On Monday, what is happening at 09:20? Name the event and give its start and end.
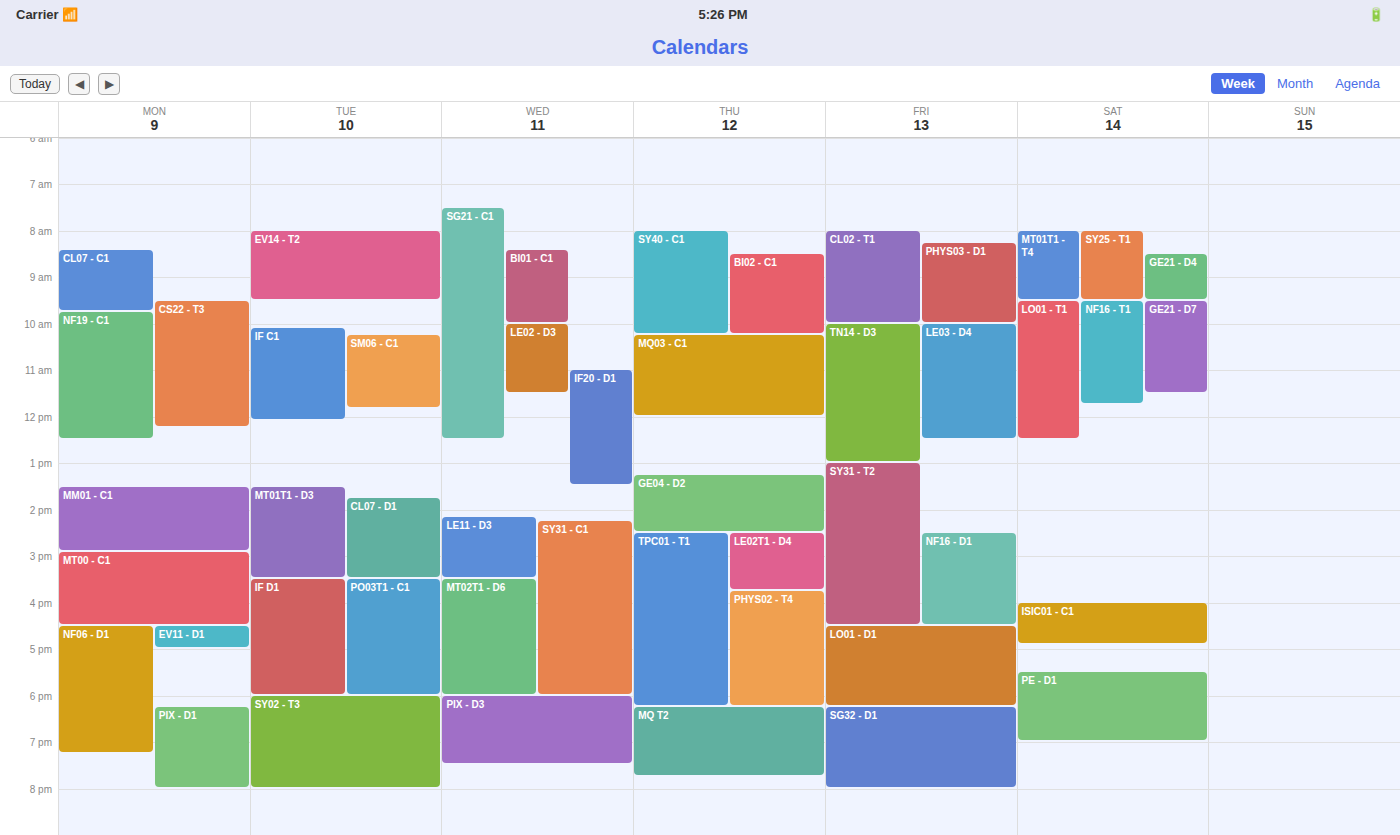
"CL07 - C1", 08:25 to 09:45